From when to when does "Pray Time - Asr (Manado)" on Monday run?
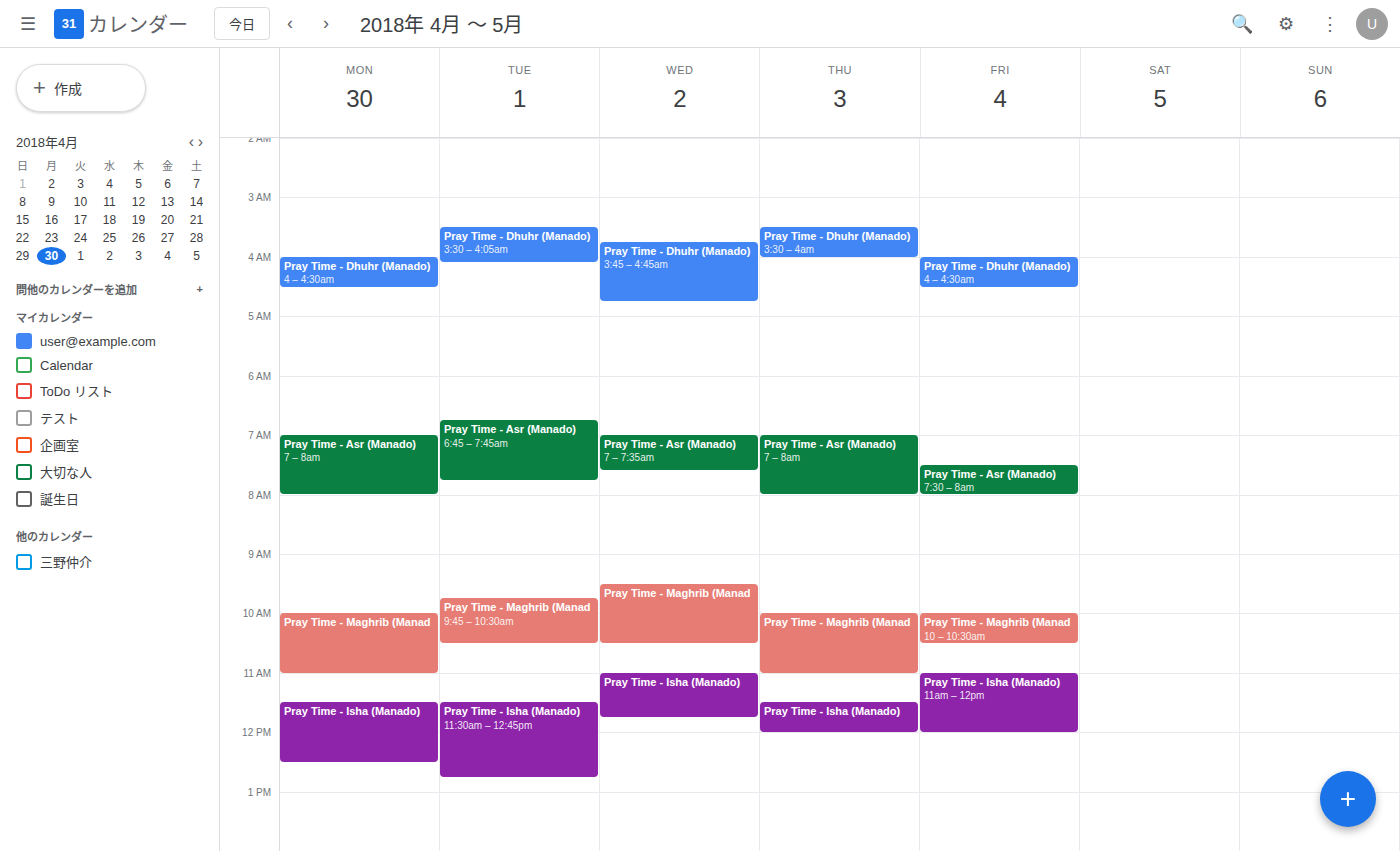
7:00 AM to 8:00 AM